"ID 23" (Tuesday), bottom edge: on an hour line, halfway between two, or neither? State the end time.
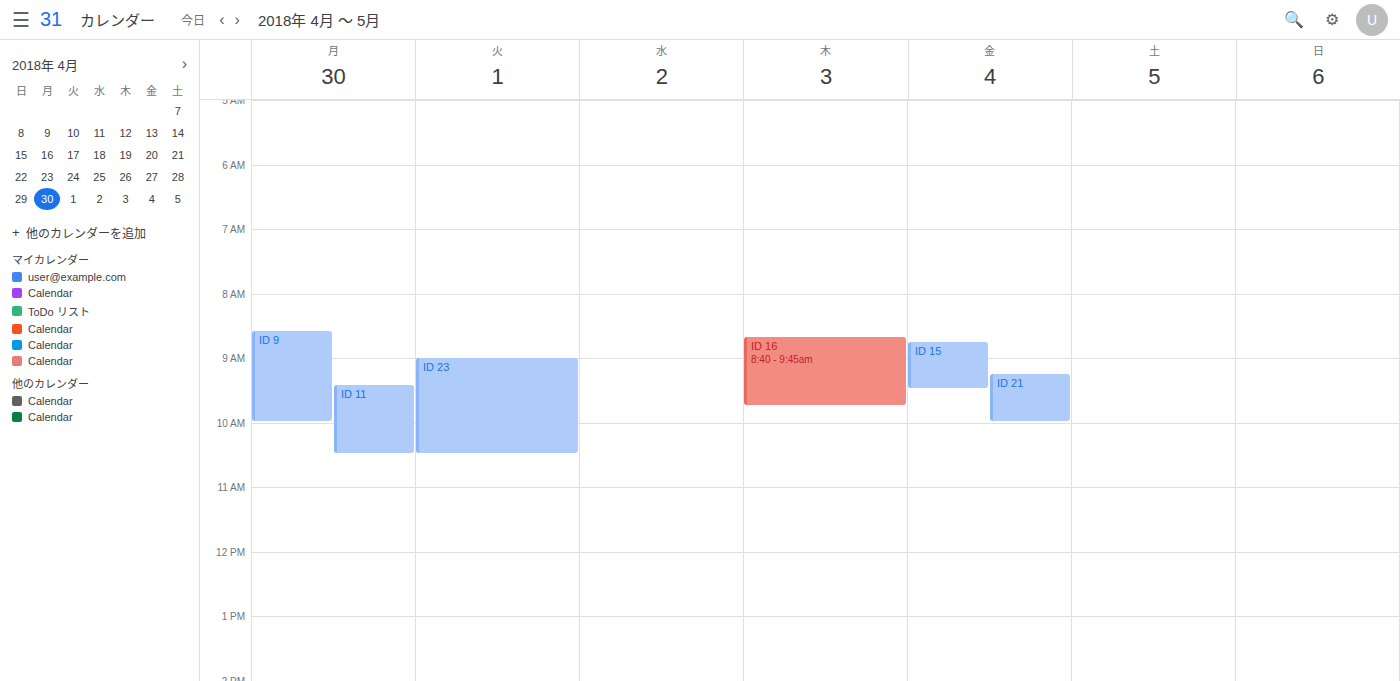
10:30 AM -- halfway between the 10 AM and 11 AM lines.